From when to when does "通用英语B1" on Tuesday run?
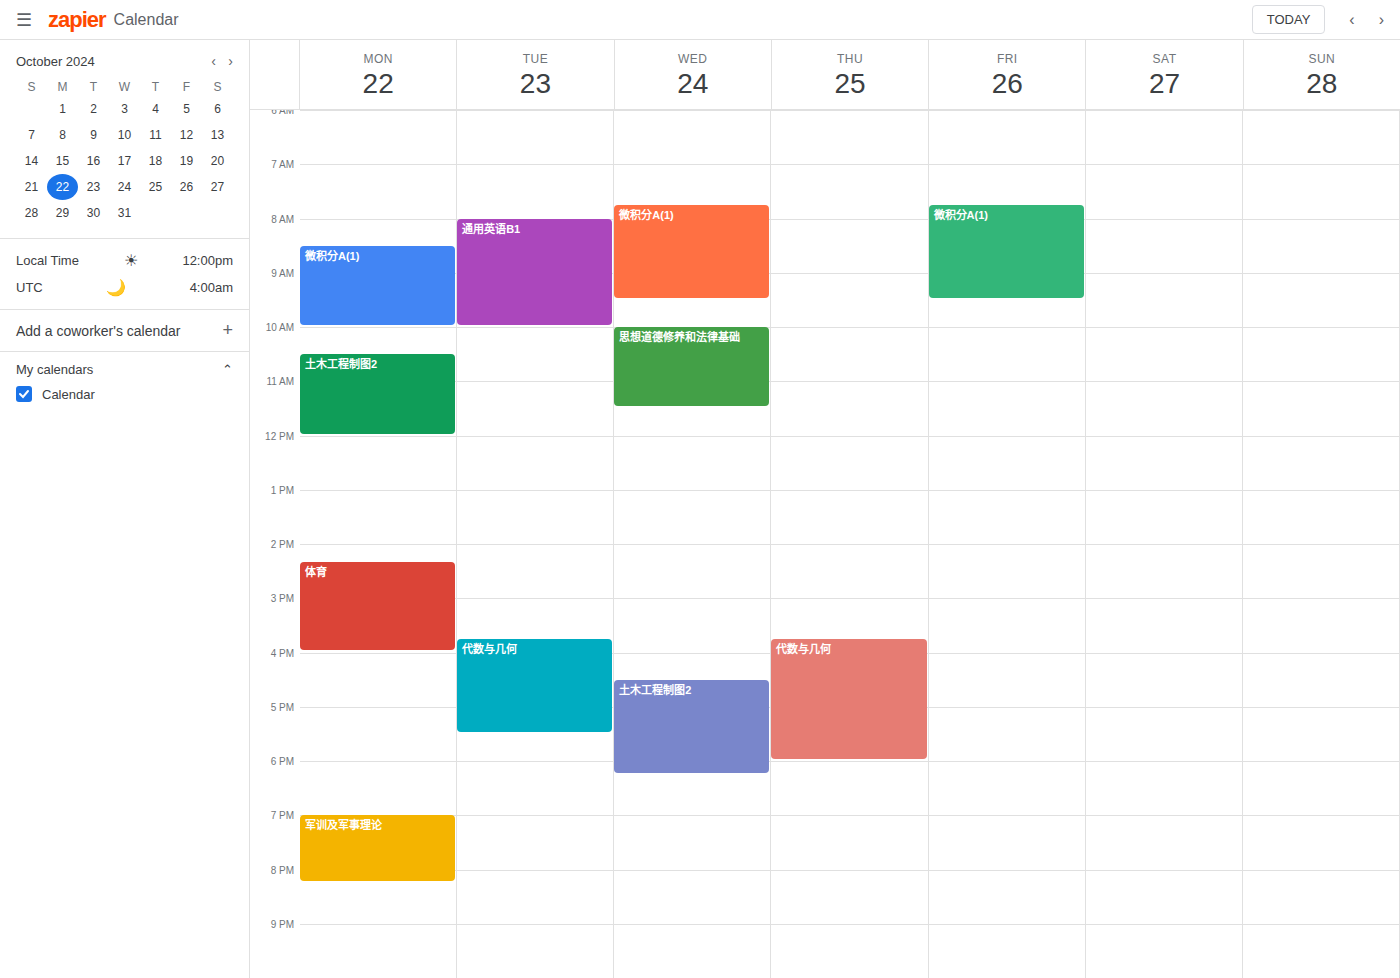
8:00 AM to 10:00 AM